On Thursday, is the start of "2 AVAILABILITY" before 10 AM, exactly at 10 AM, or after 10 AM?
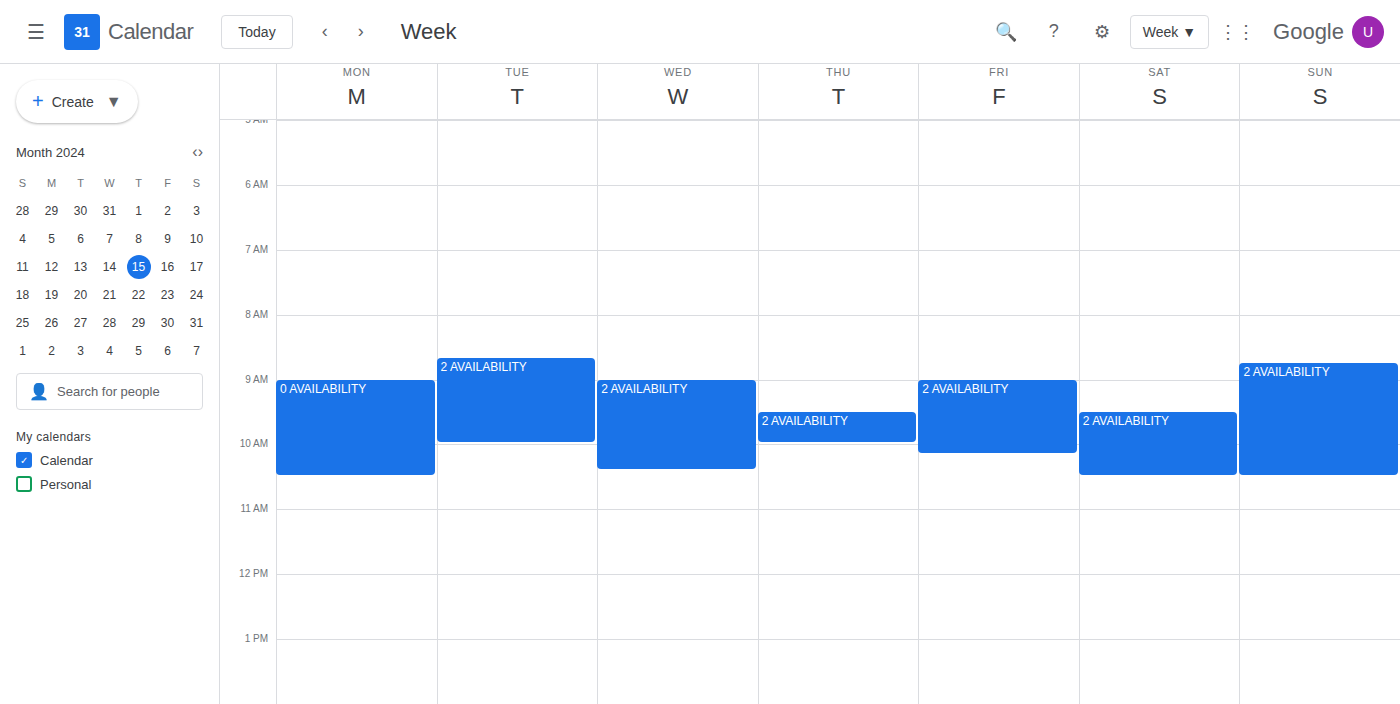
9:30 AM -- before 10 AM, 30 minutes above the 10 AM line.